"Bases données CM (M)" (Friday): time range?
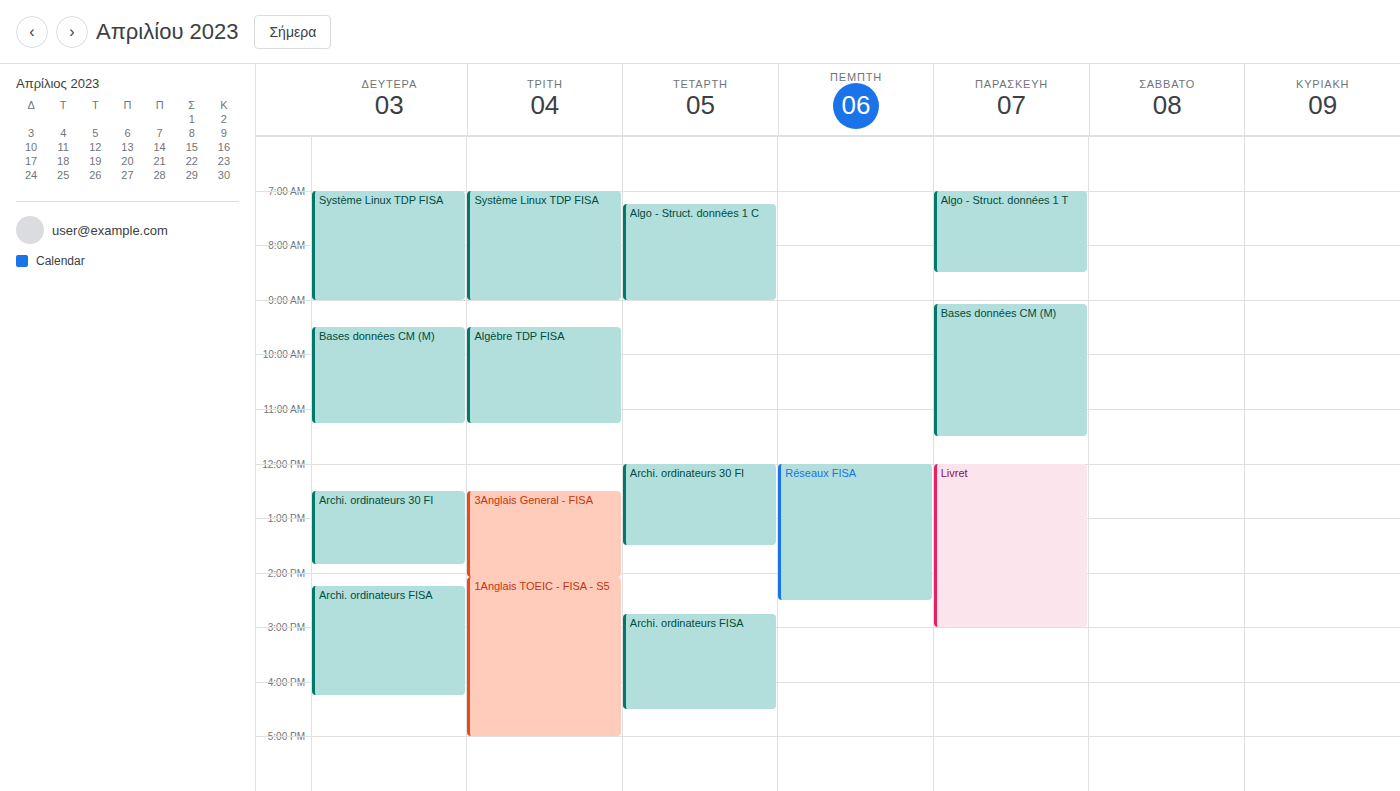
9:05 AM to 11:30 AM